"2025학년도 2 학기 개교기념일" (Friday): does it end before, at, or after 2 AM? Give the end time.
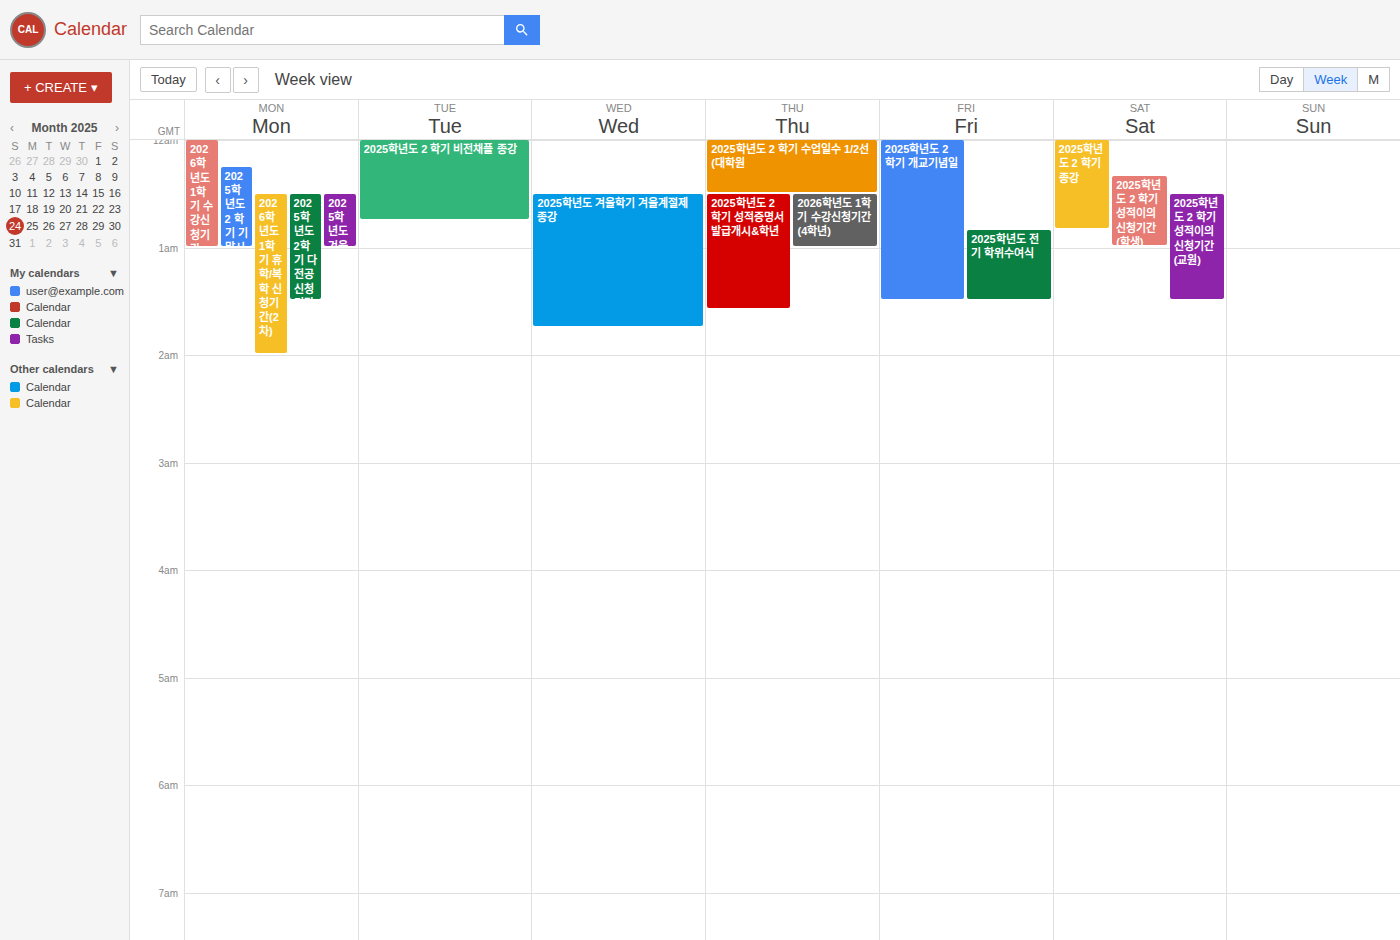
1:30 AM -- before 2 AM, 30 minutes above the 2 AM line.